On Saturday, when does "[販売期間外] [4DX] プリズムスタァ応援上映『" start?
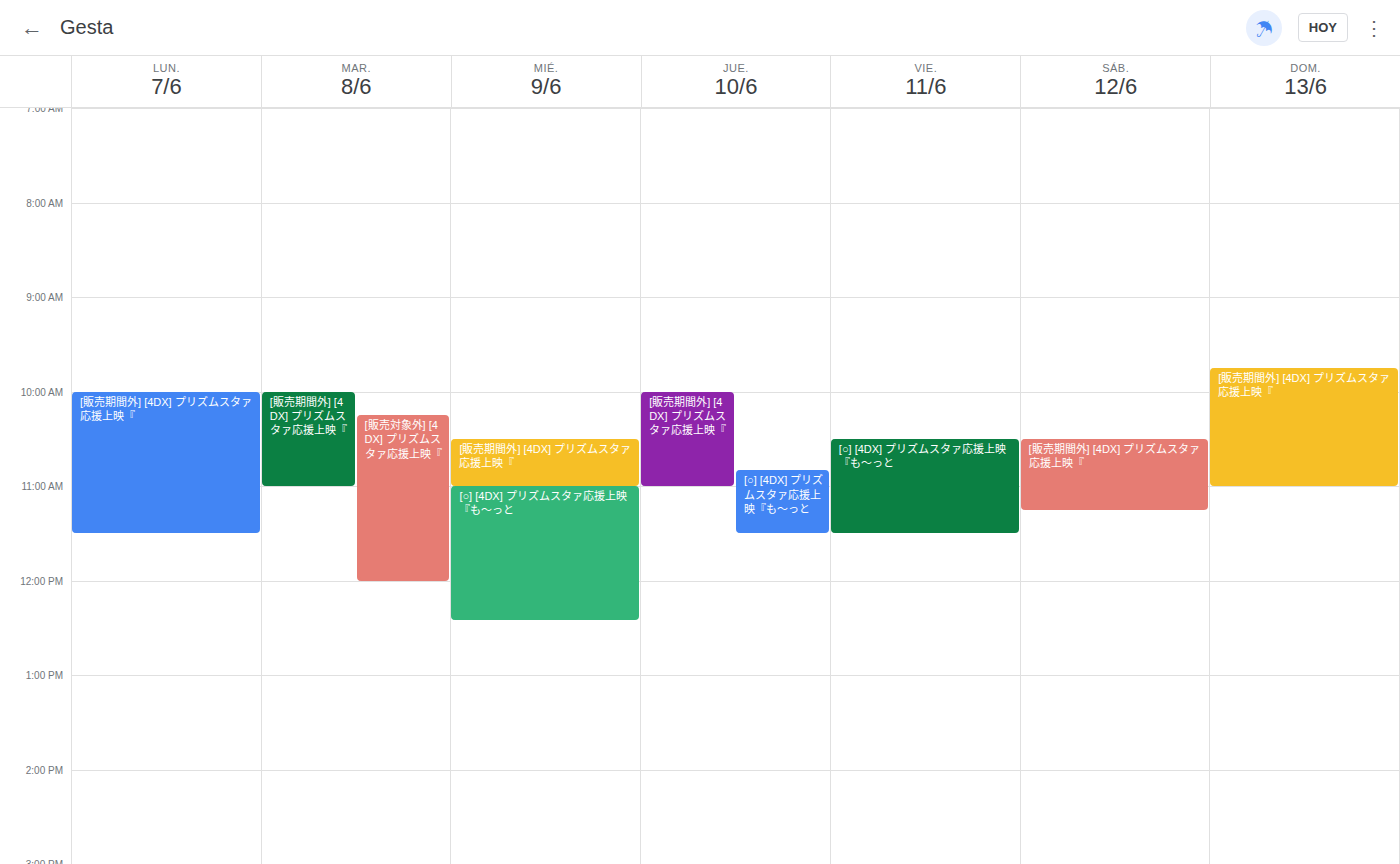
10:30 AM